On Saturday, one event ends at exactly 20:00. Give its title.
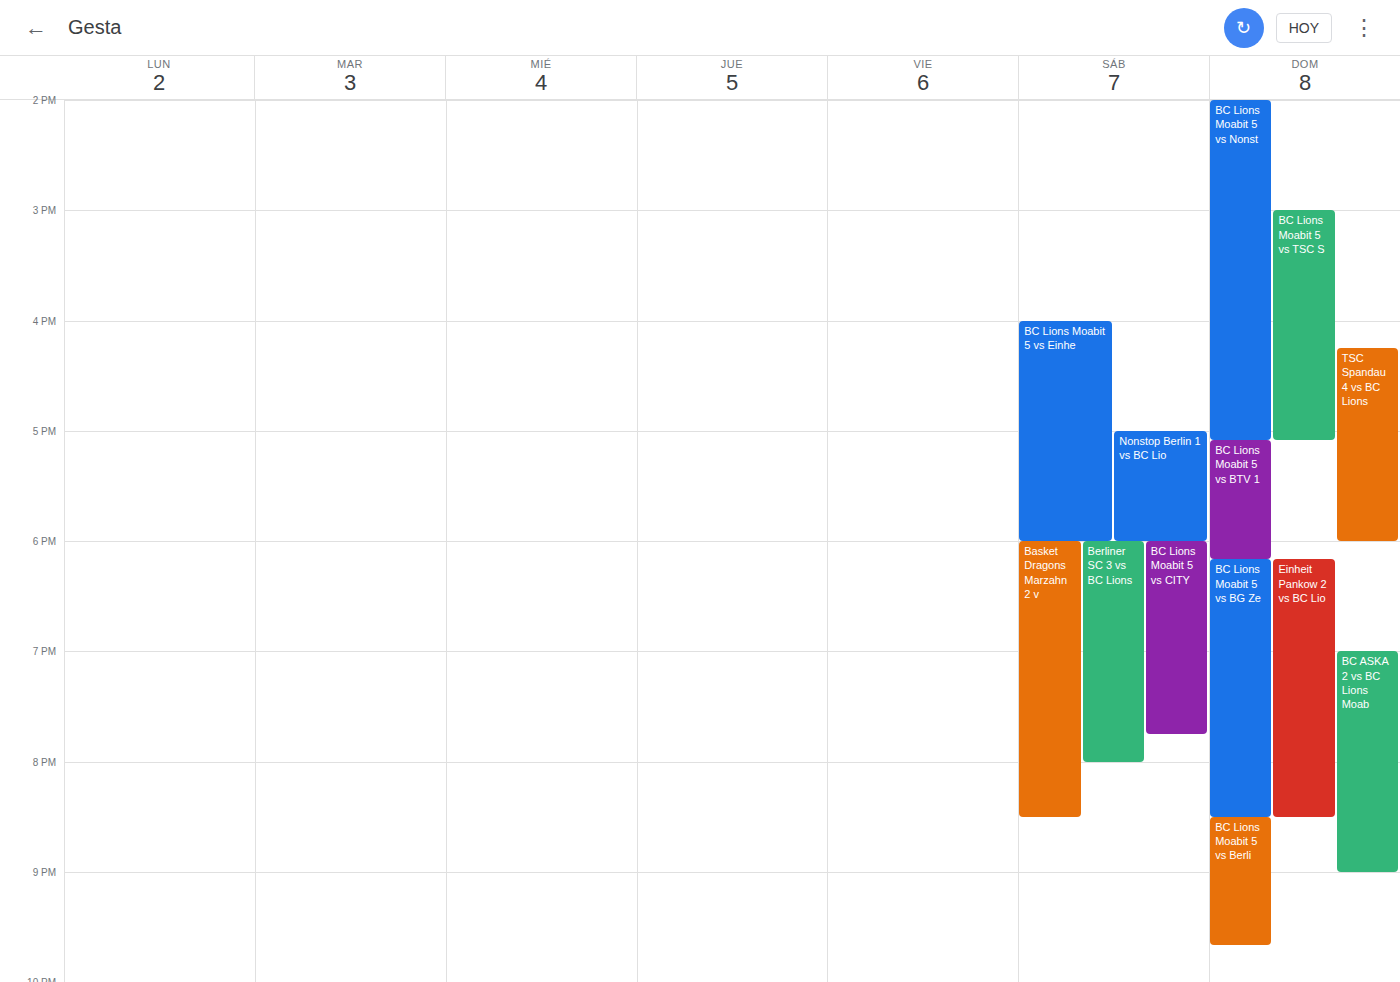
"Berliner SC 3 vs BC Lions"